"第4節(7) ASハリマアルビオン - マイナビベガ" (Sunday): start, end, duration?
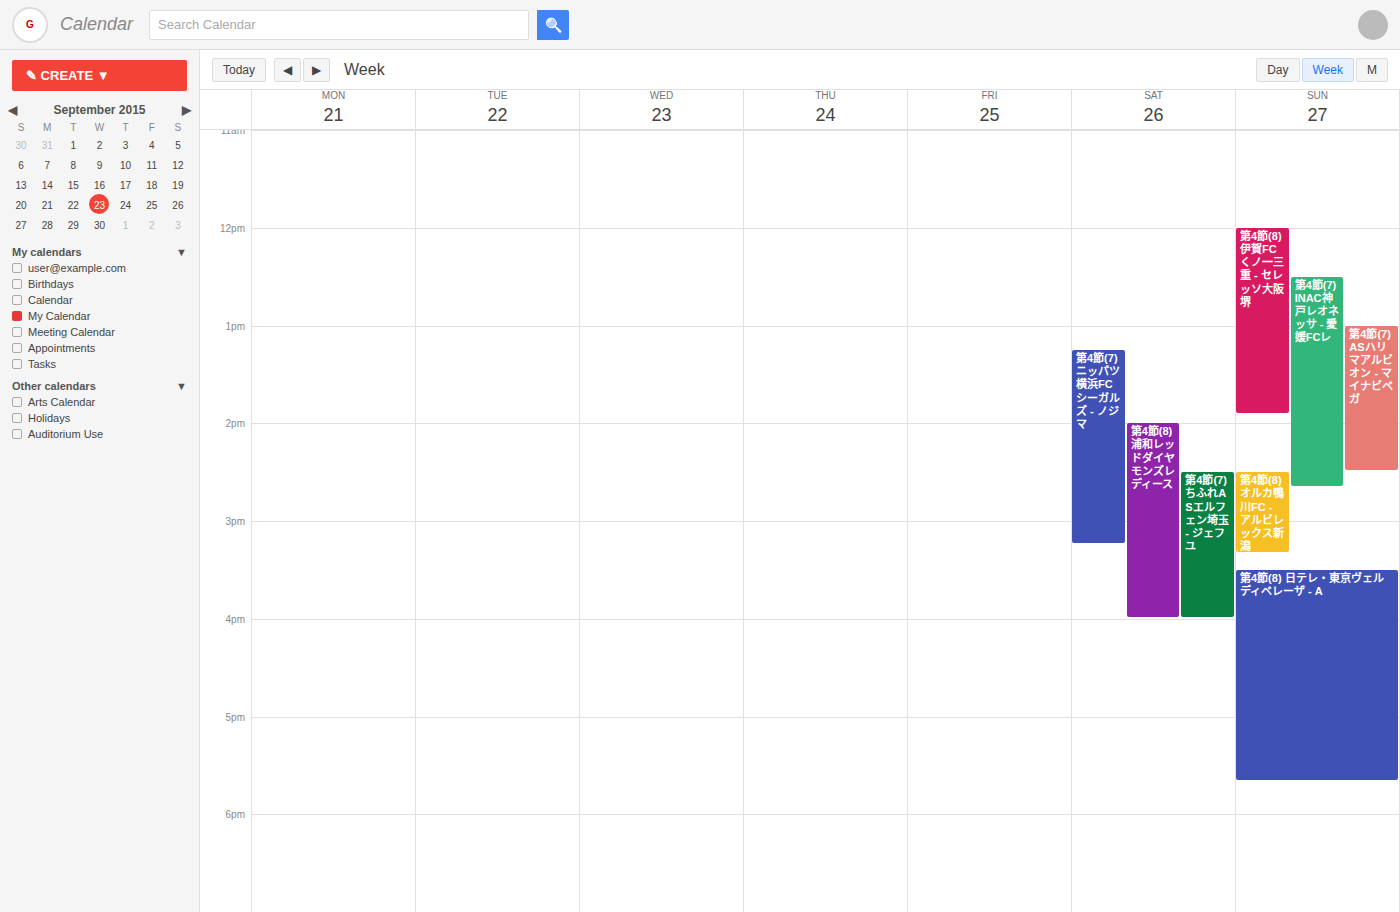
1:00 PM to 2:30 PM, 1 hour 30 minutes